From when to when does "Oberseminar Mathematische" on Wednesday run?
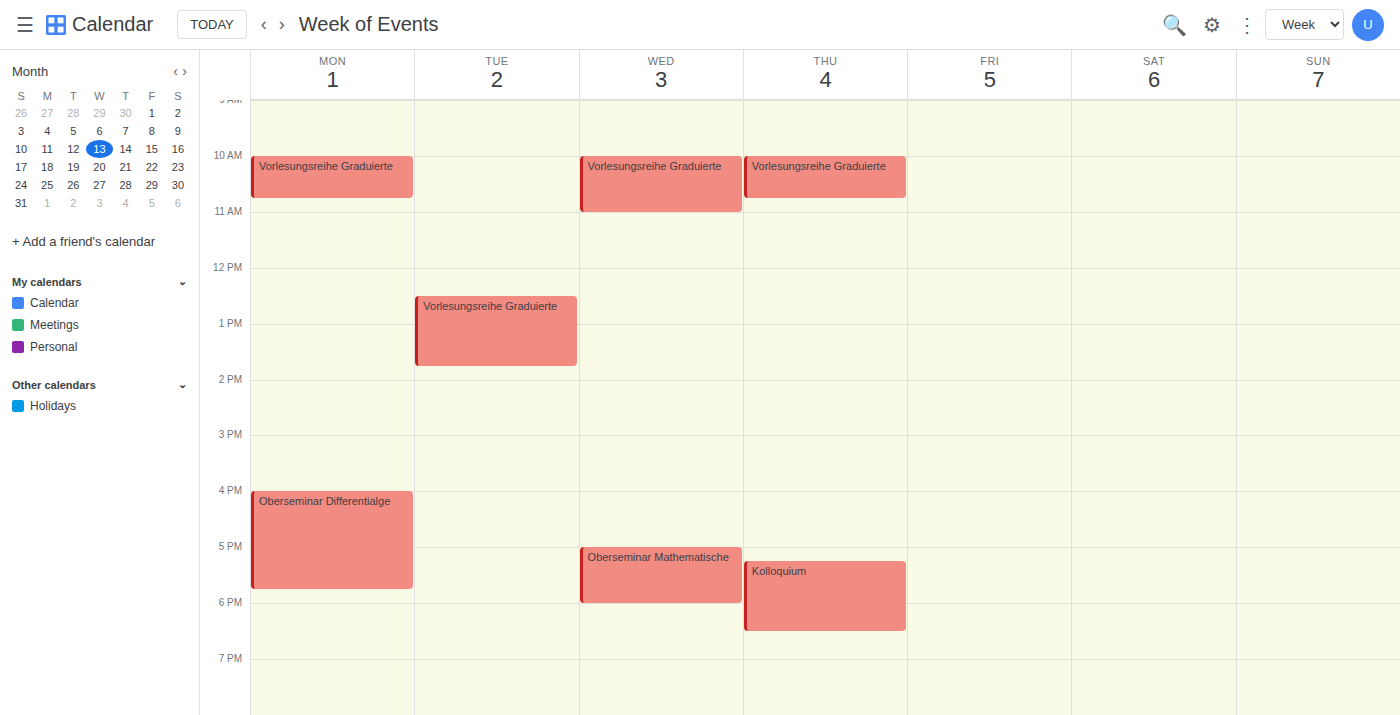
5:00 PM to 6:00 PM